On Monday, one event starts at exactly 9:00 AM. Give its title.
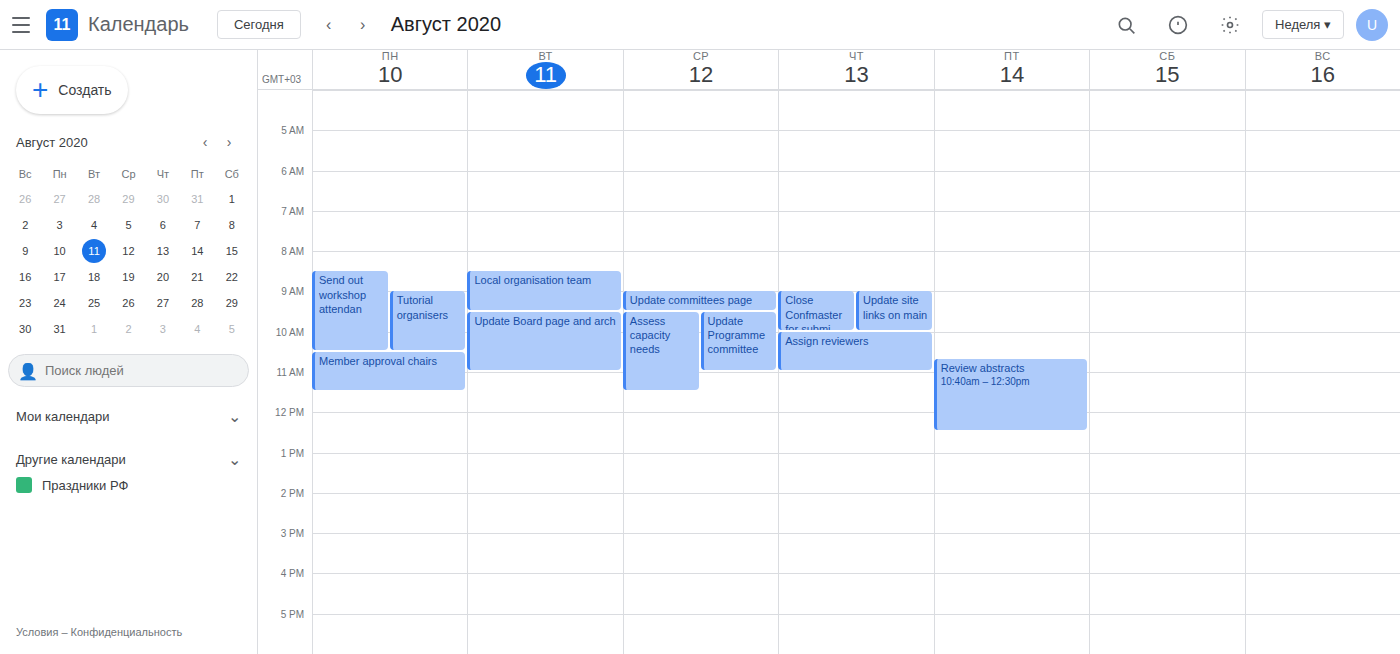
"Tutorial organisers"